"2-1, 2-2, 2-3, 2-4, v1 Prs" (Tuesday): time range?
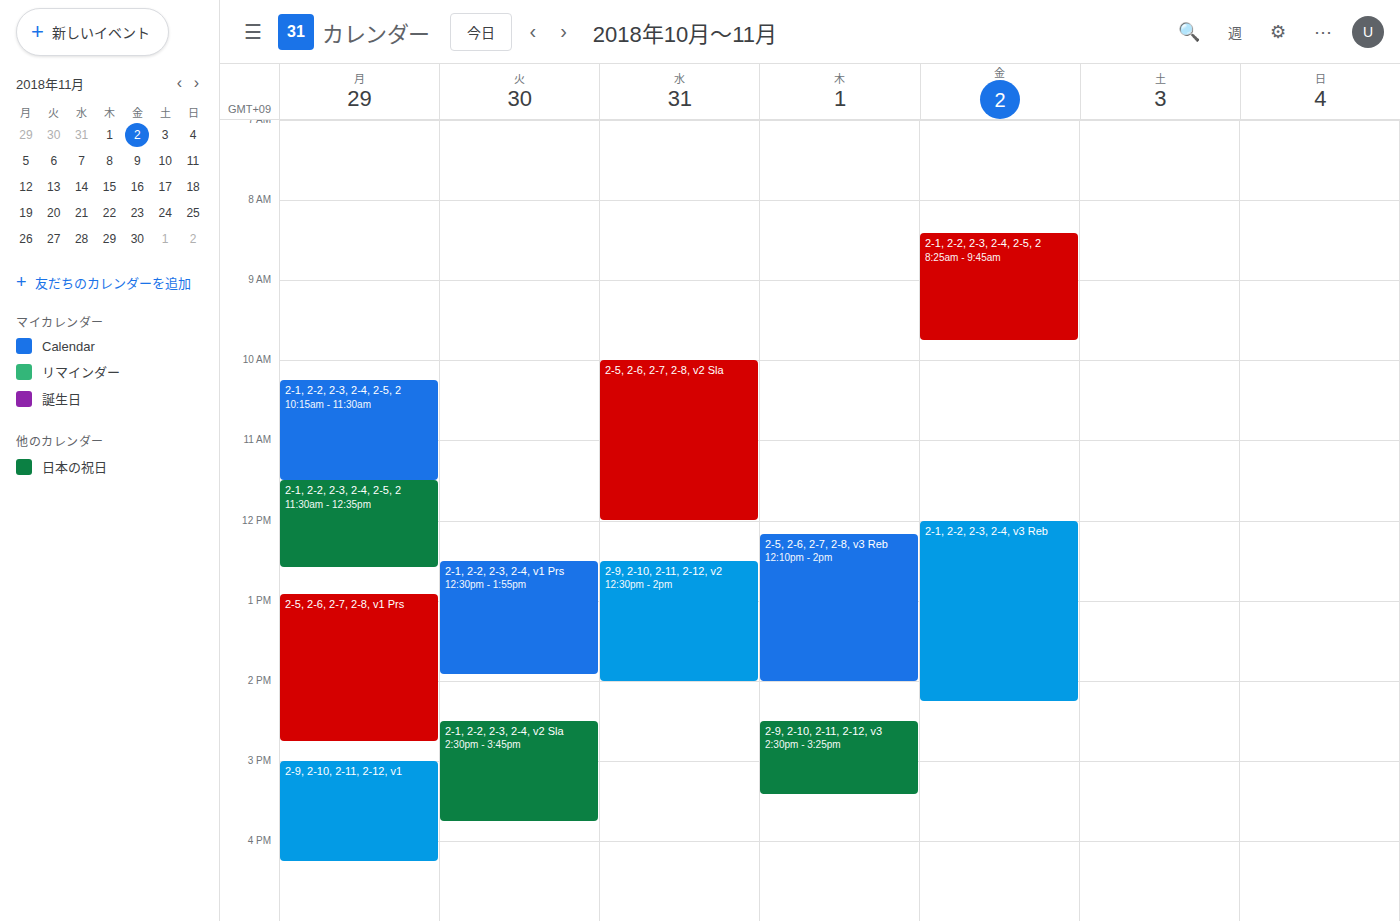
12:30 PM to 1:55 PM